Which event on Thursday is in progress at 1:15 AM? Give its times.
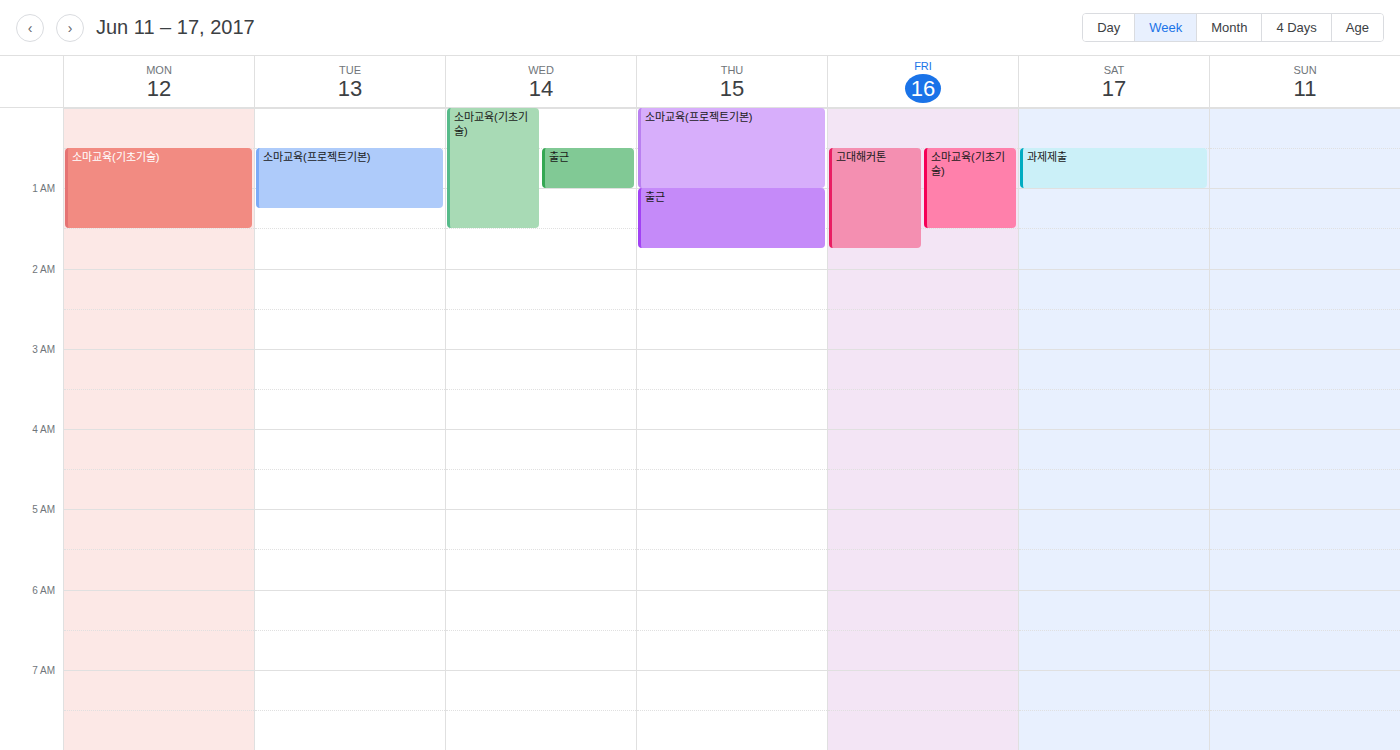
"출근", 1:00 AM to 1:45 AM